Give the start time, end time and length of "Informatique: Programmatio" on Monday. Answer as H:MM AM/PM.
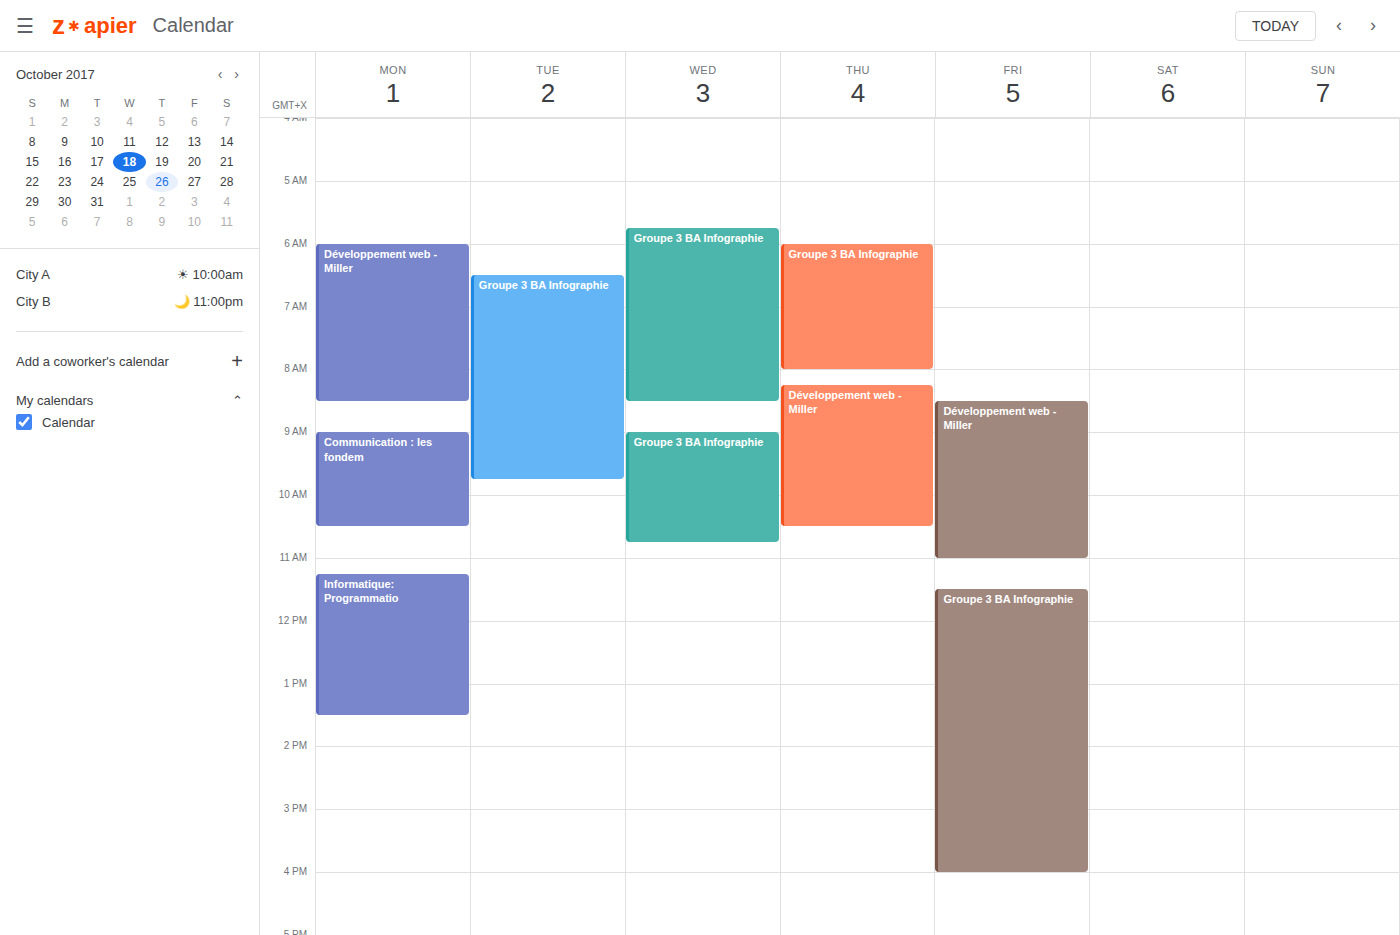
11:15 AM to 1:30 PM, 2 hours 15 minutes